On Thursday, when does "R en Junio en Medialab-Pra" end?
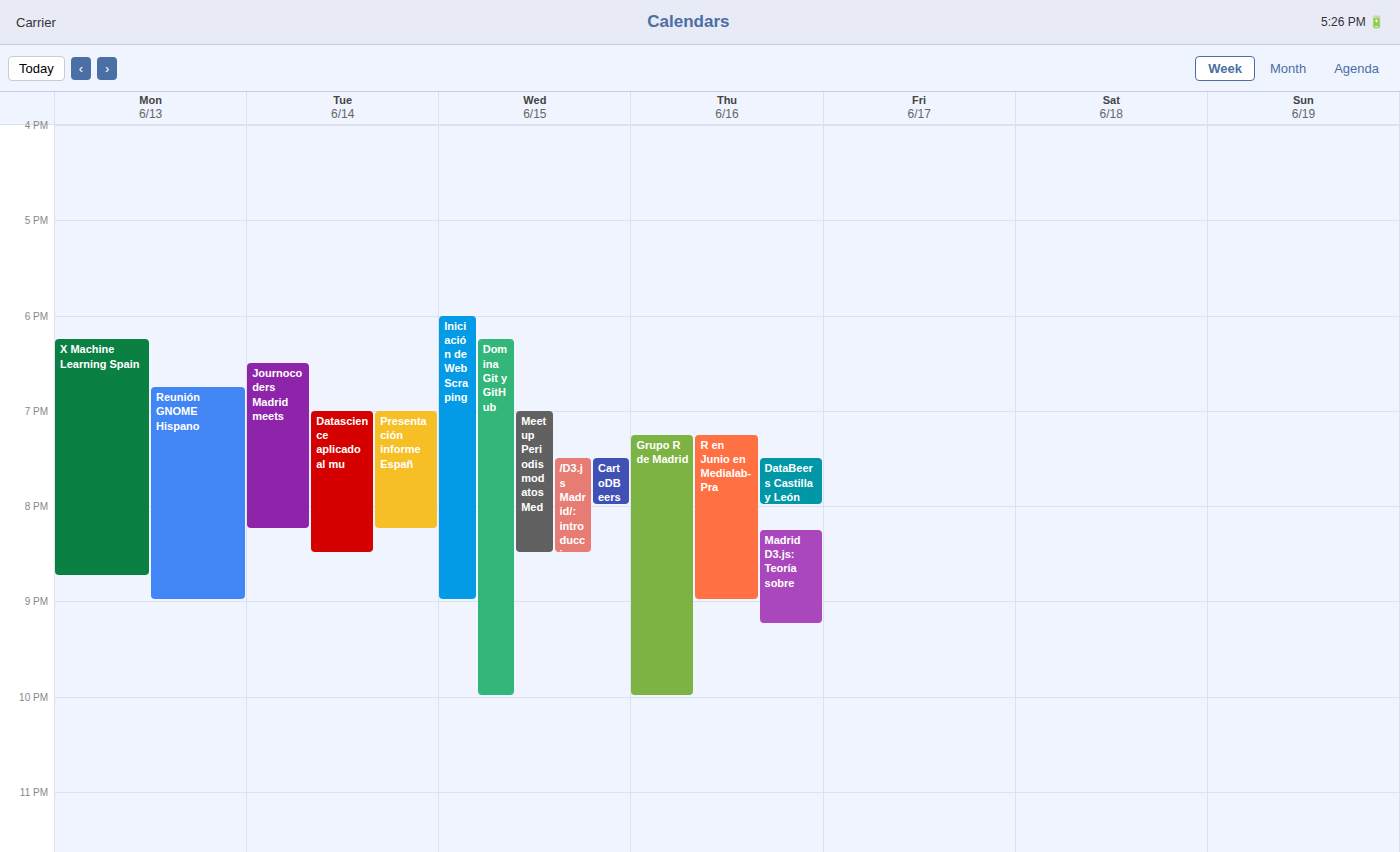
9:00 PM